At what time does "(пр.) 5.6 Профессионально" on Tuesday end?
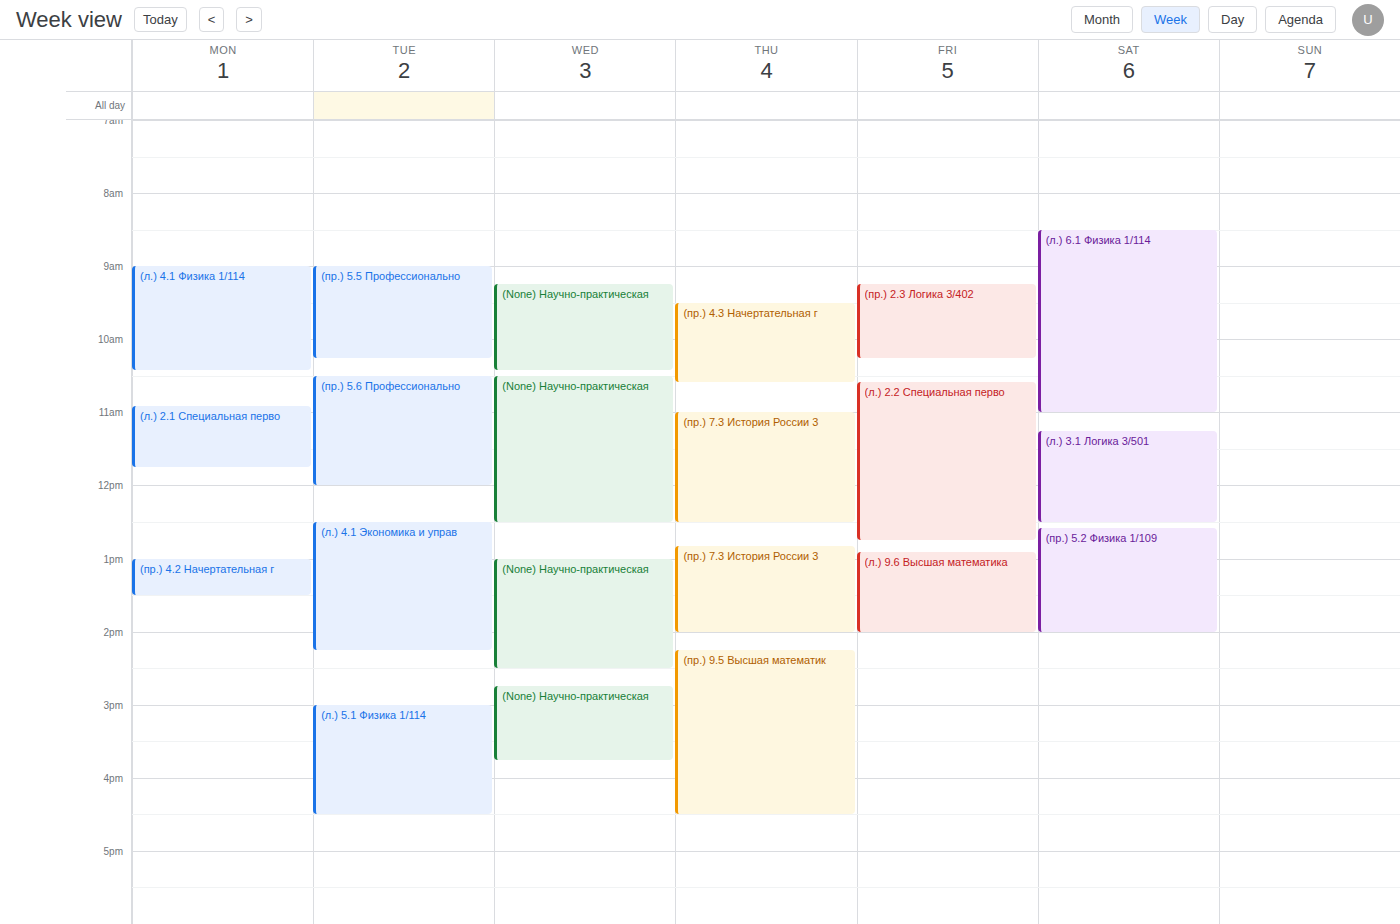
12:00 PM